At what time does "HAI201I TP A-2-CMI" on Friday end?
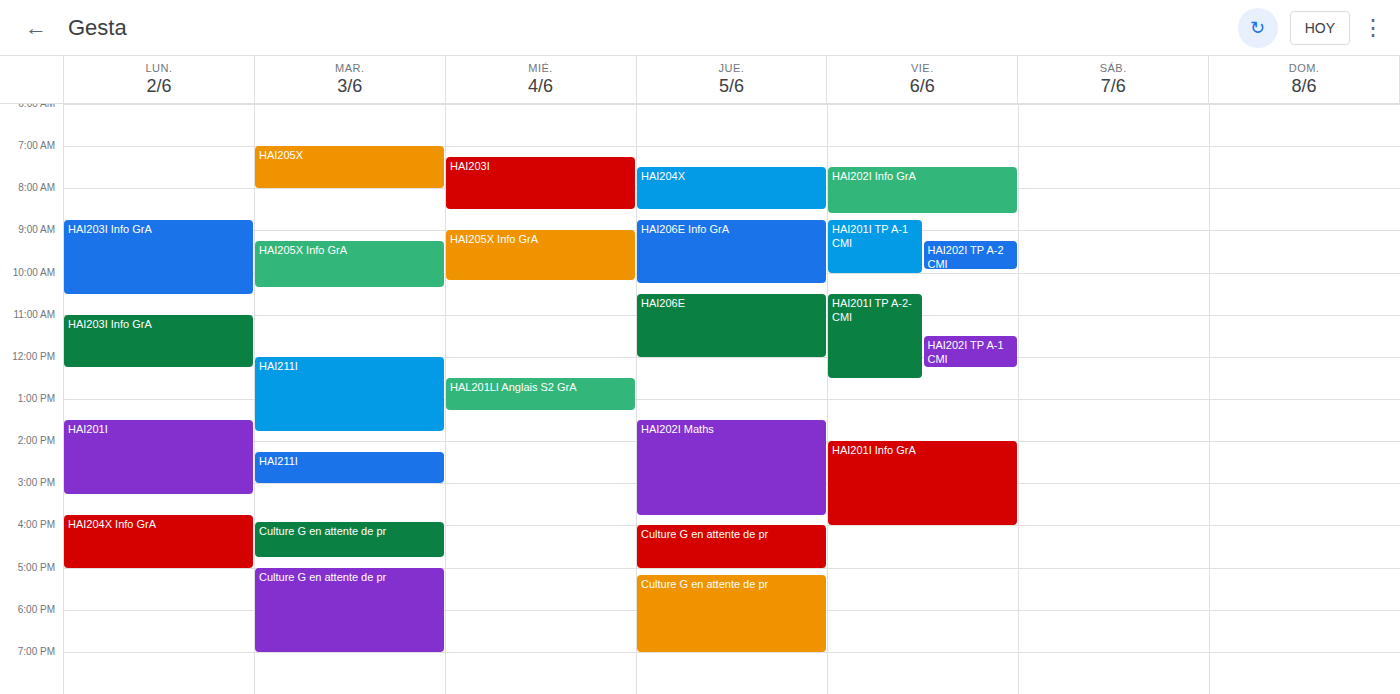
12:30